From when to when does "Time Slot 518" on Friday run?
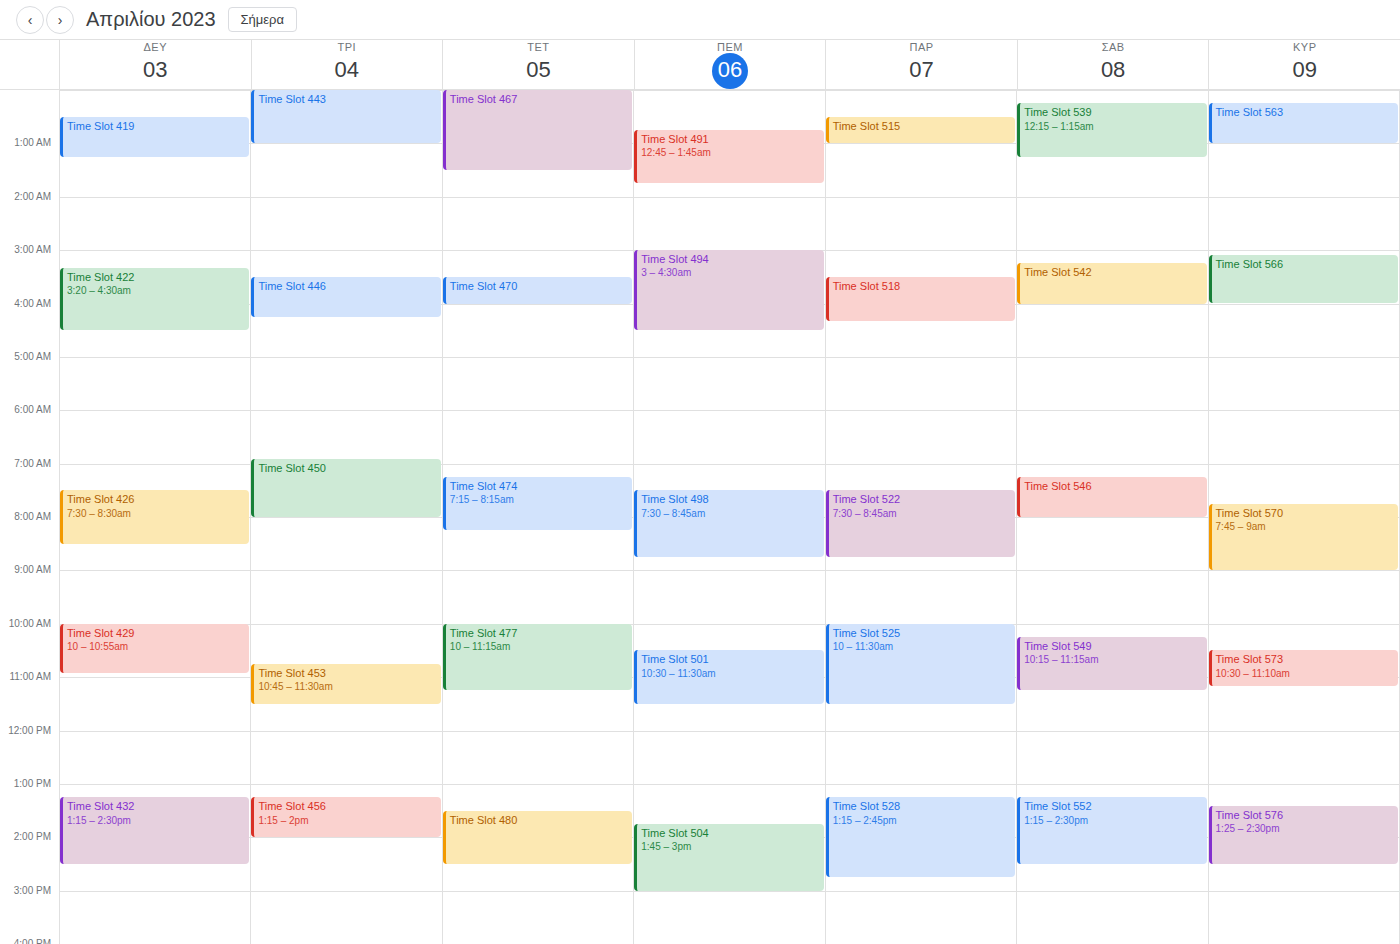
3:30 AM to 4:20 AM